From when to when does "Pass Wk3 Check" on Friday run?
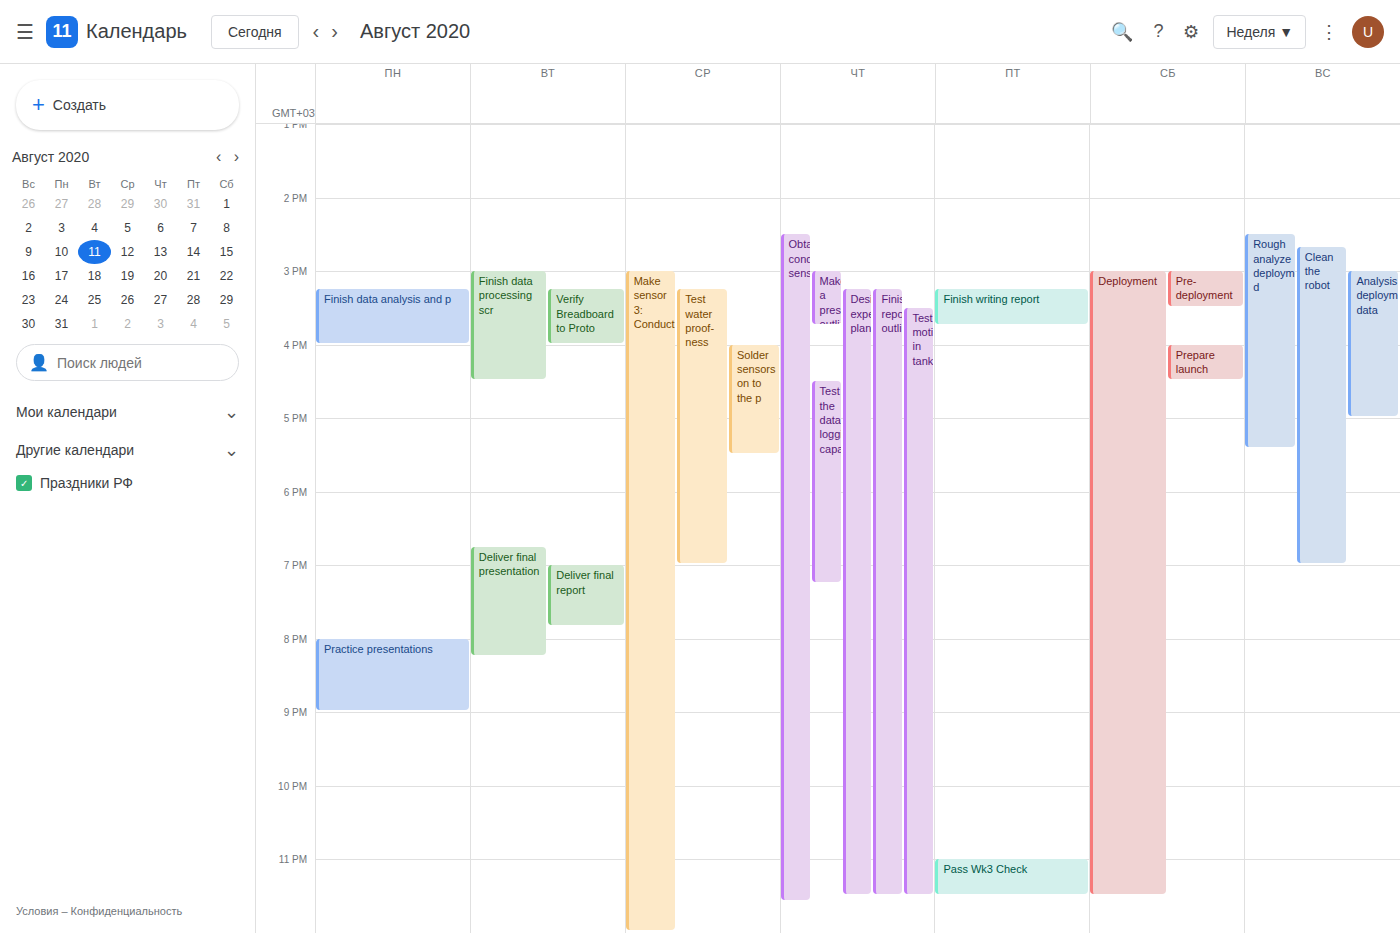
11:00 PM to 11:30 PM